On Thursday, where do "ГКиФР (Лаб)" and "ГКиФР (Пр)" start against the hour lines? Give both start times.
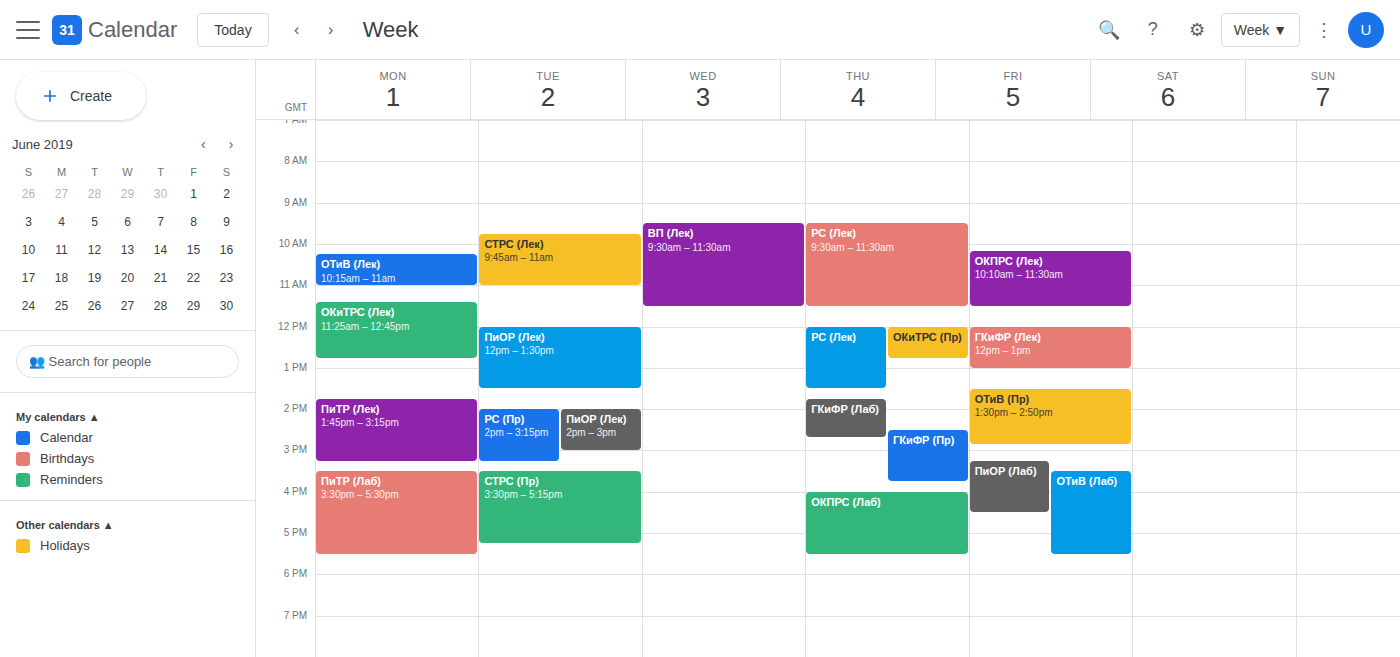
"ГКиФР (Лаб)": 1:45 PM, neither: three quarters of the way from the 1 PM line to the 2 PM line. "ГКиФР (Пр)": 2:30 PM, halfway between the 2 PM and 3 PM lines.